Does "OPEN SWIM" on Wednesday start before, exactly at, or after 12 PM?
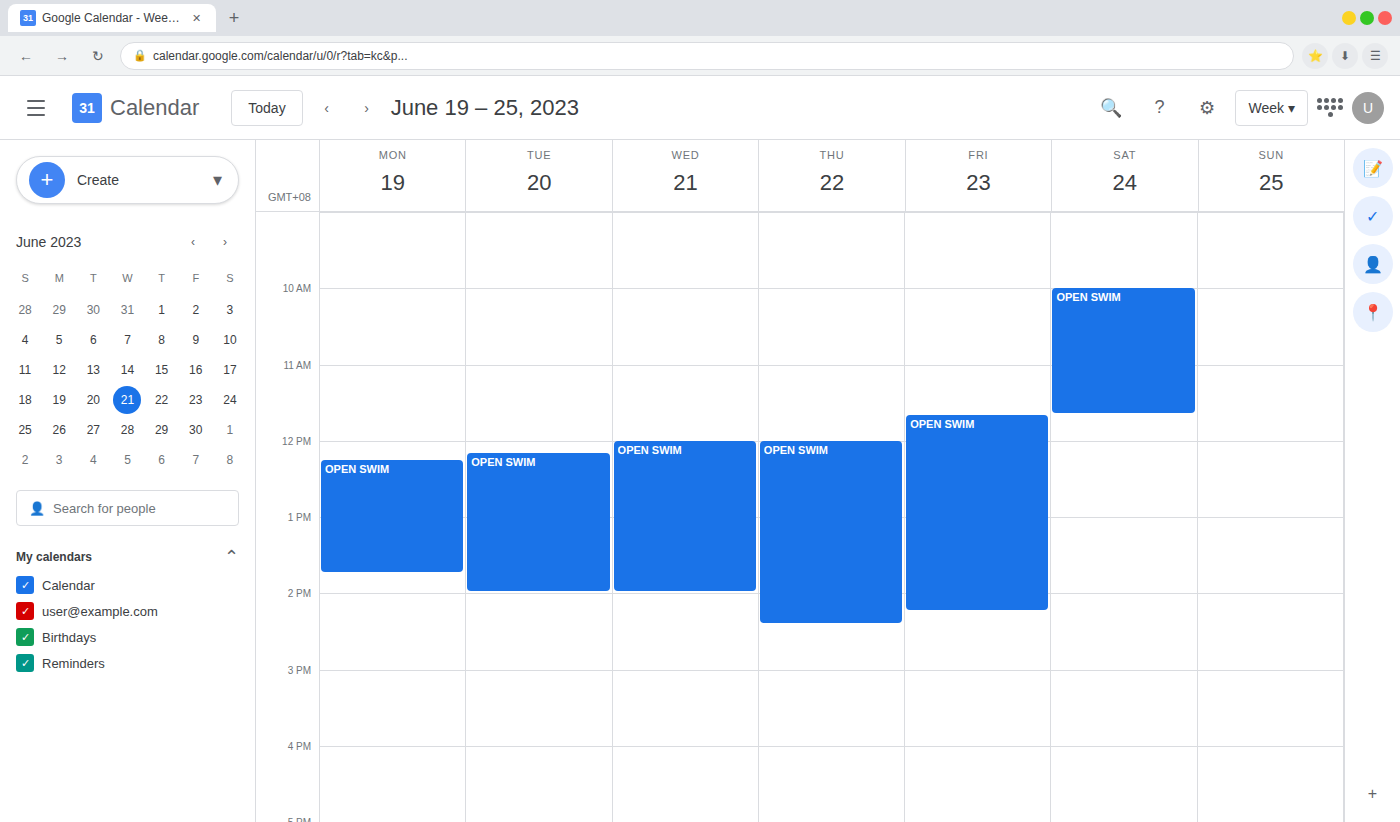
12:00 PM -- exactly at 12 PM, on the 12 PM line.